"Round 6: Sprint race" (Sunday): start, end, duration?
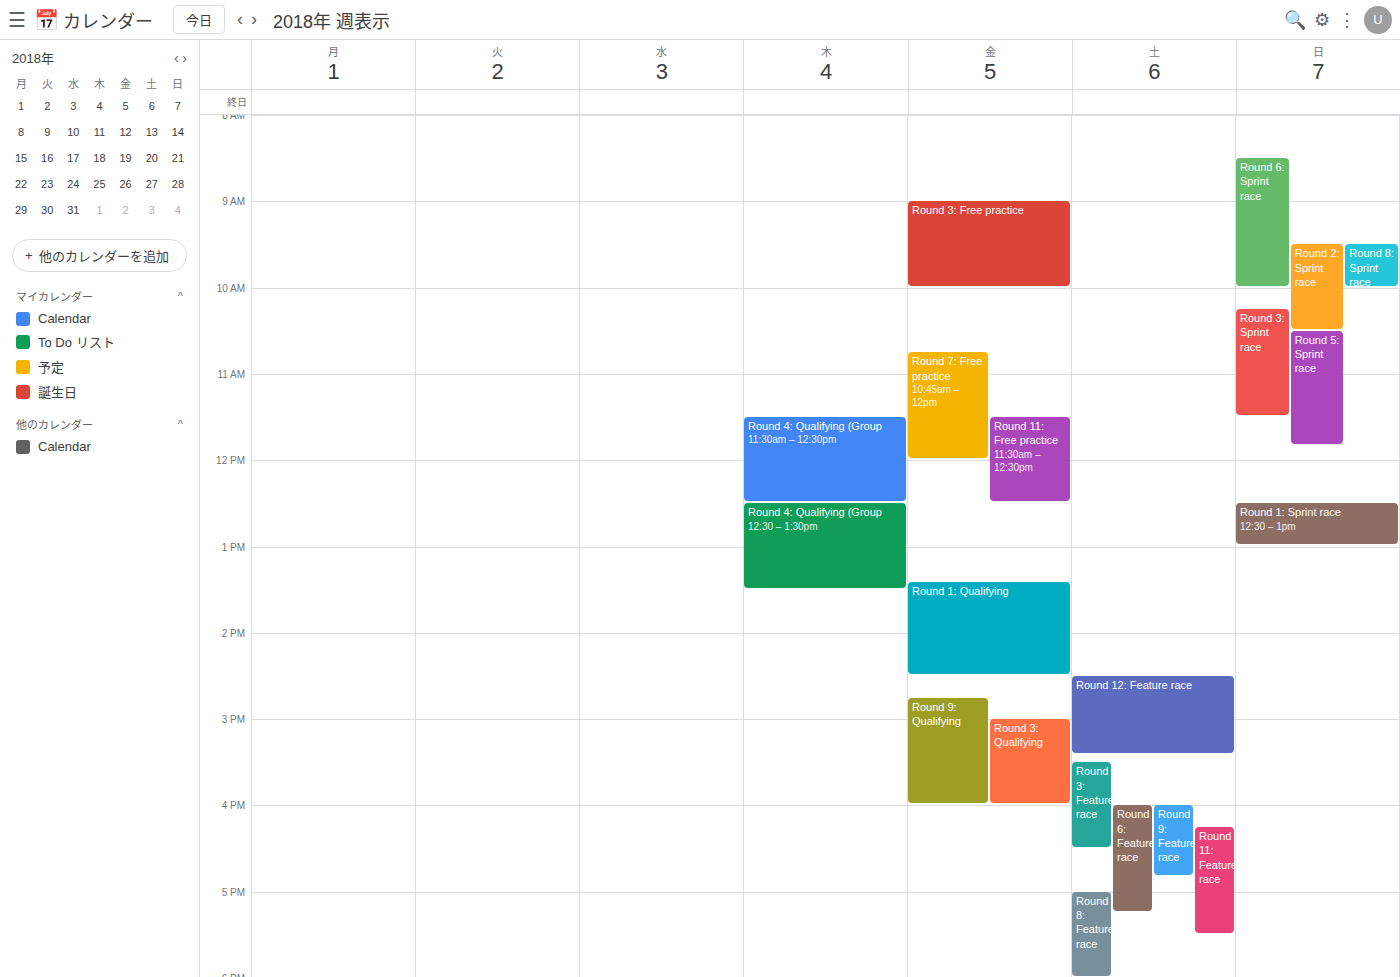
8:30 AM to 10:00 AM, 1 hour 30 minutes